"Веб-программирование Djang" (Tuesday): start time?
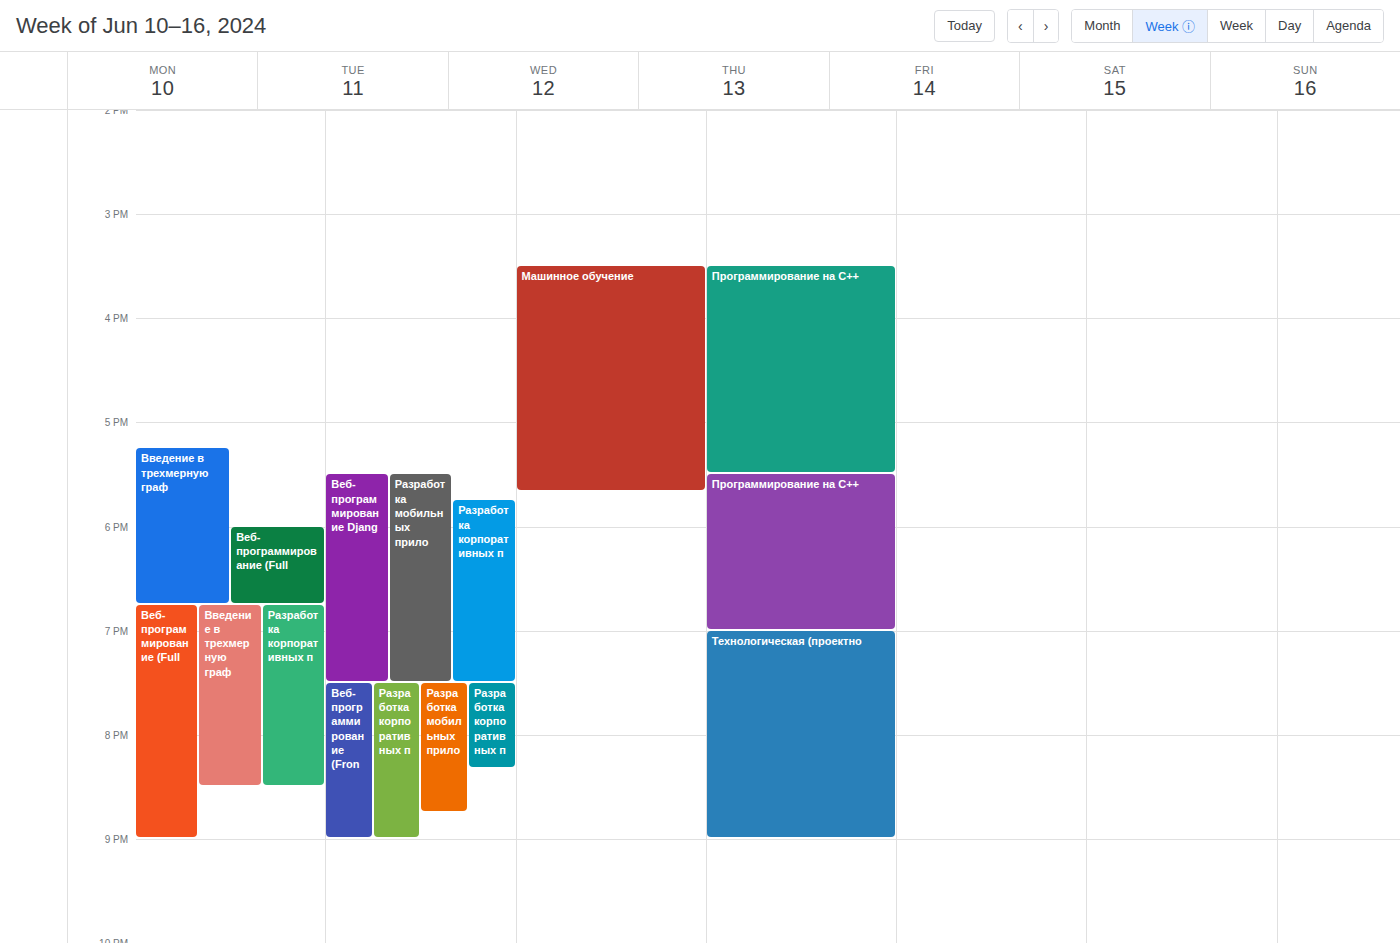
5:30 PM